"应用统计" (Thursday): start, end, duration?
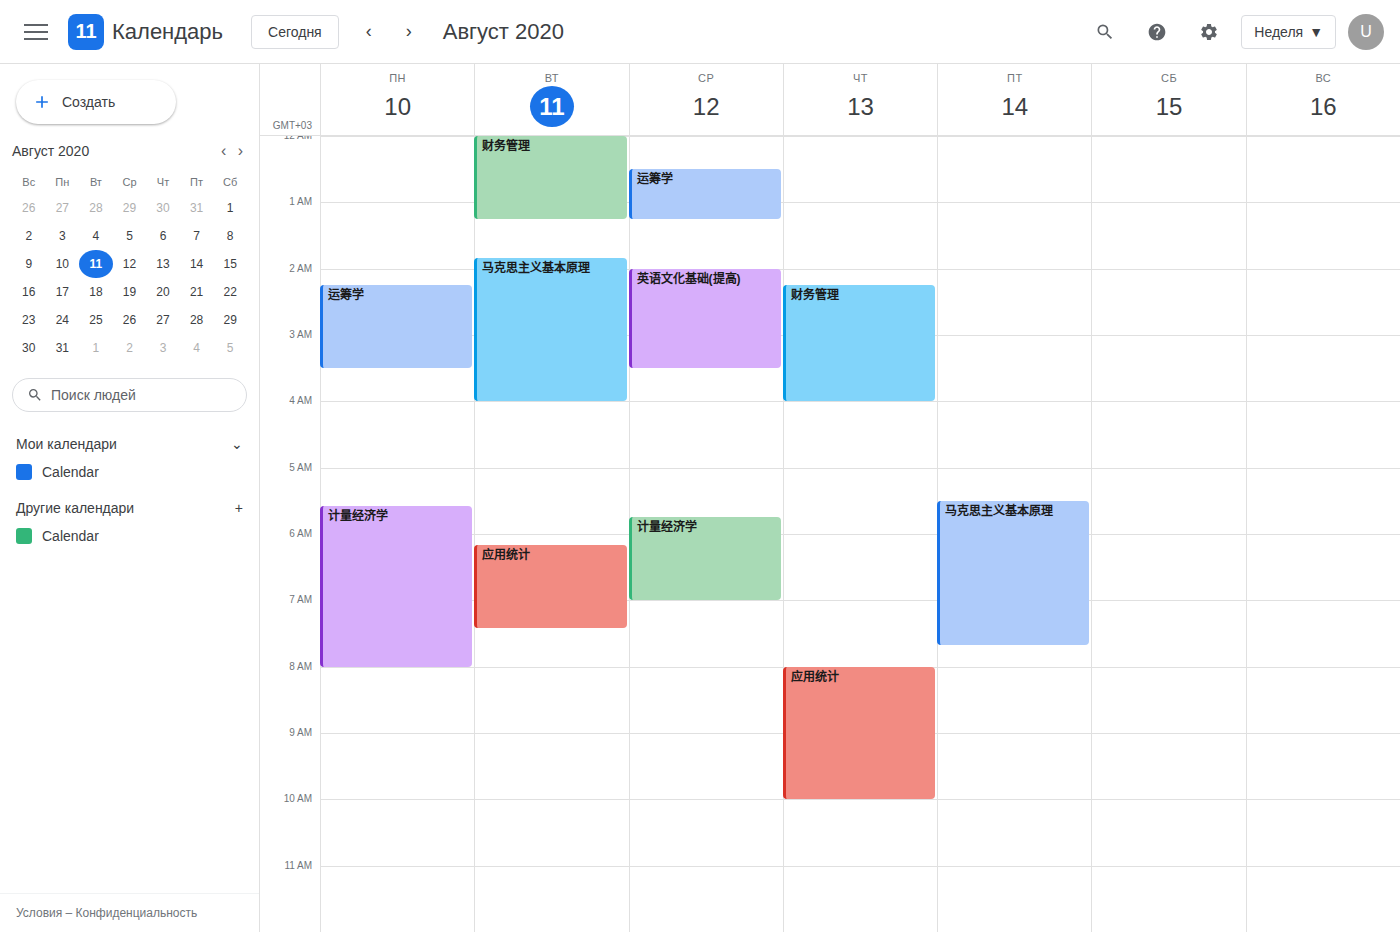
8:00 AM to 10:00 AM, 2 hours